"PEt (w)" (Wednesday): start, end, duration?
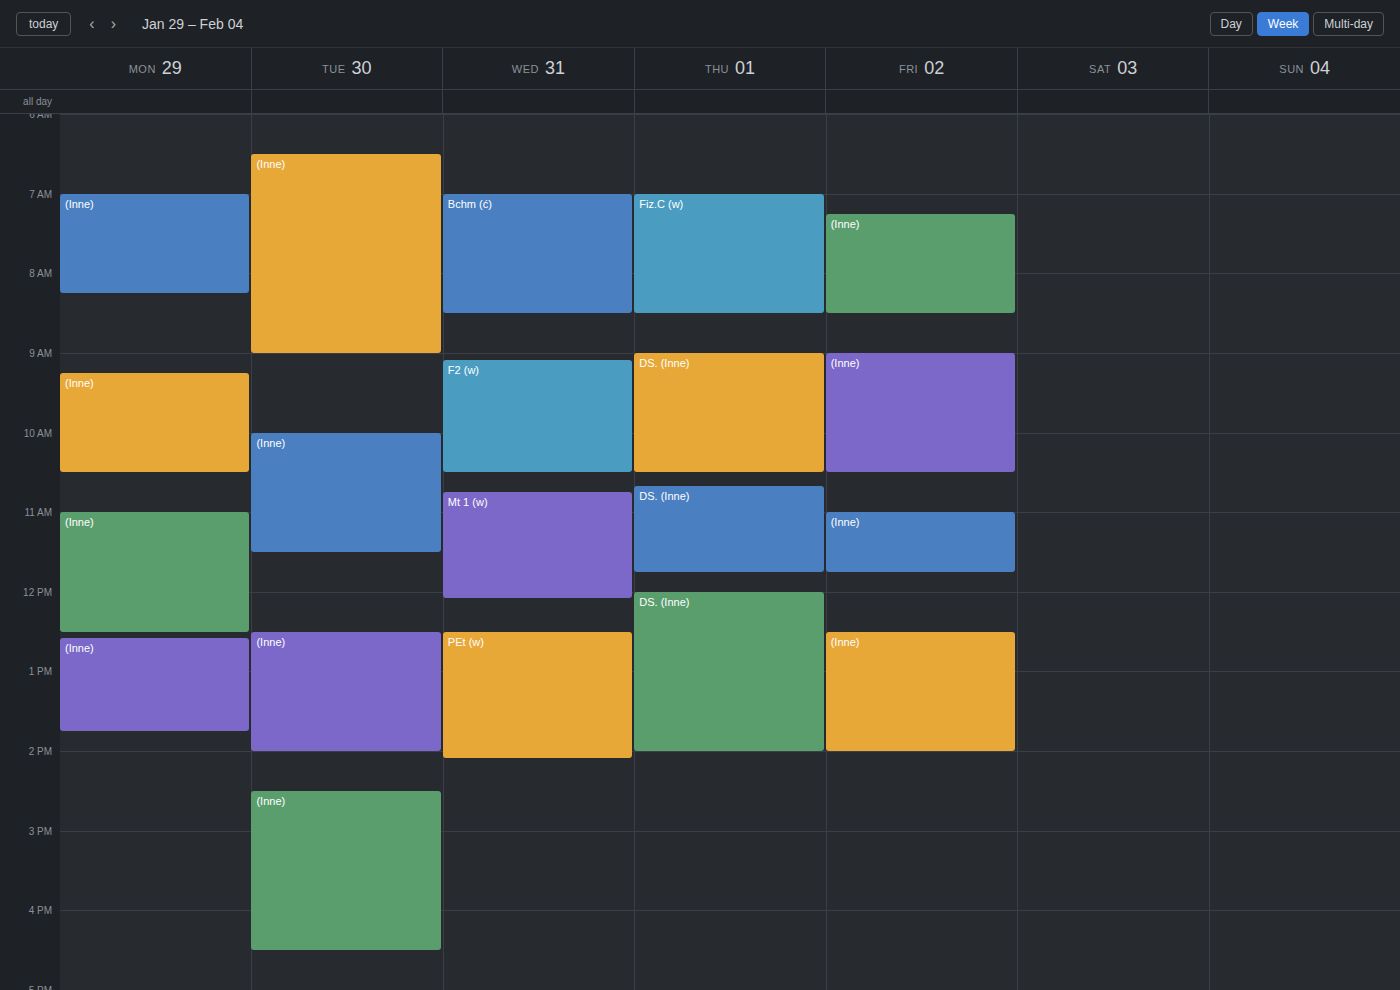
12:30 PM to 2:05 PM, 1 hour 35 minutes